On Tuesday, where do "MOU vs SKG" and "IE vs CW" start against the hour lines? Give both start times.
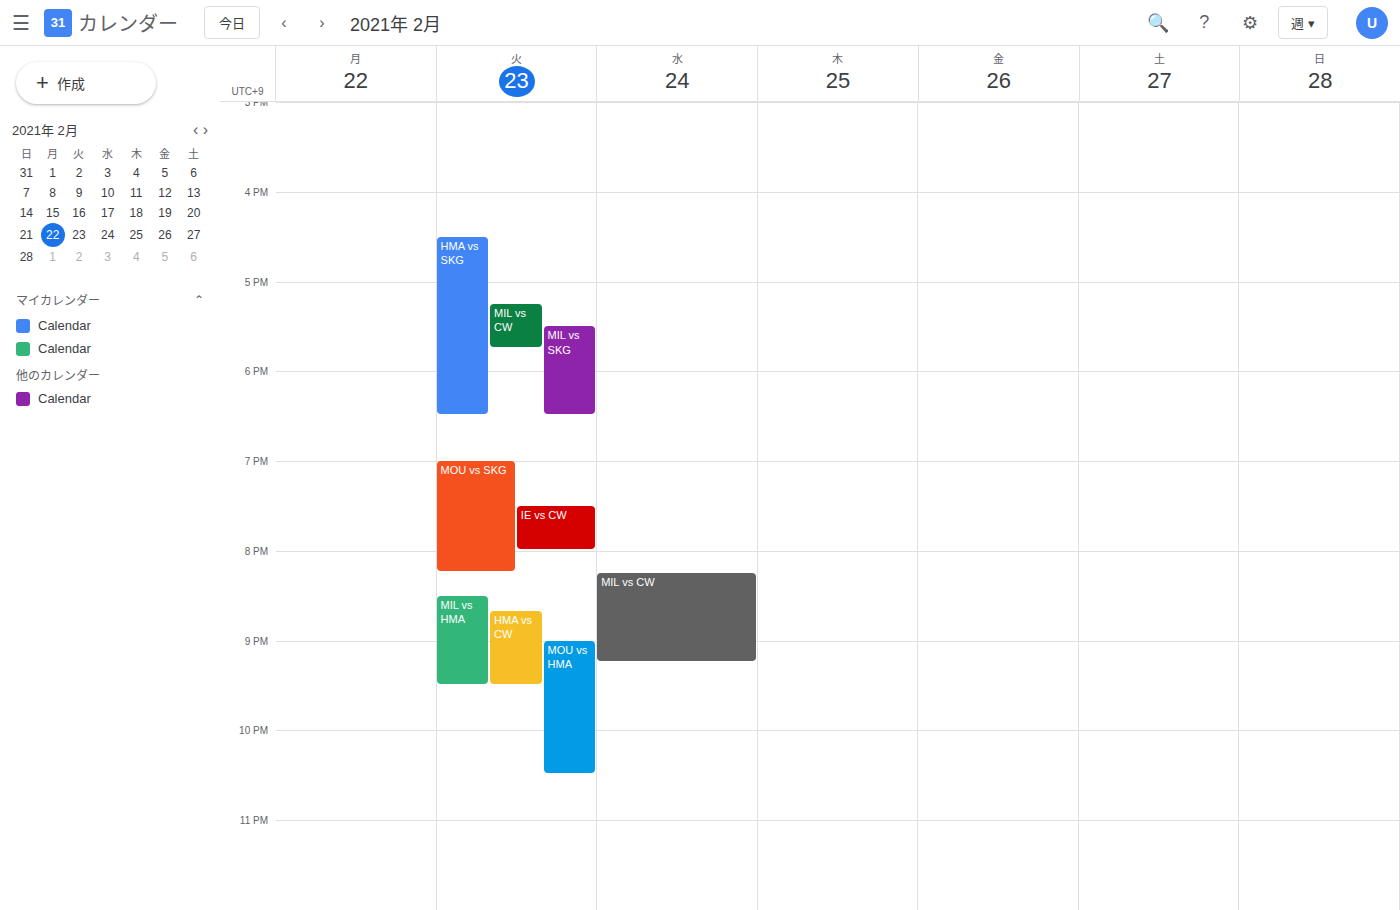
"MOU vs SKG": 7:00 PM, exactly on the 7 PM line. "IE vs CW": 7:30 PM, halfway between the 7 PM and 8 PM lines.